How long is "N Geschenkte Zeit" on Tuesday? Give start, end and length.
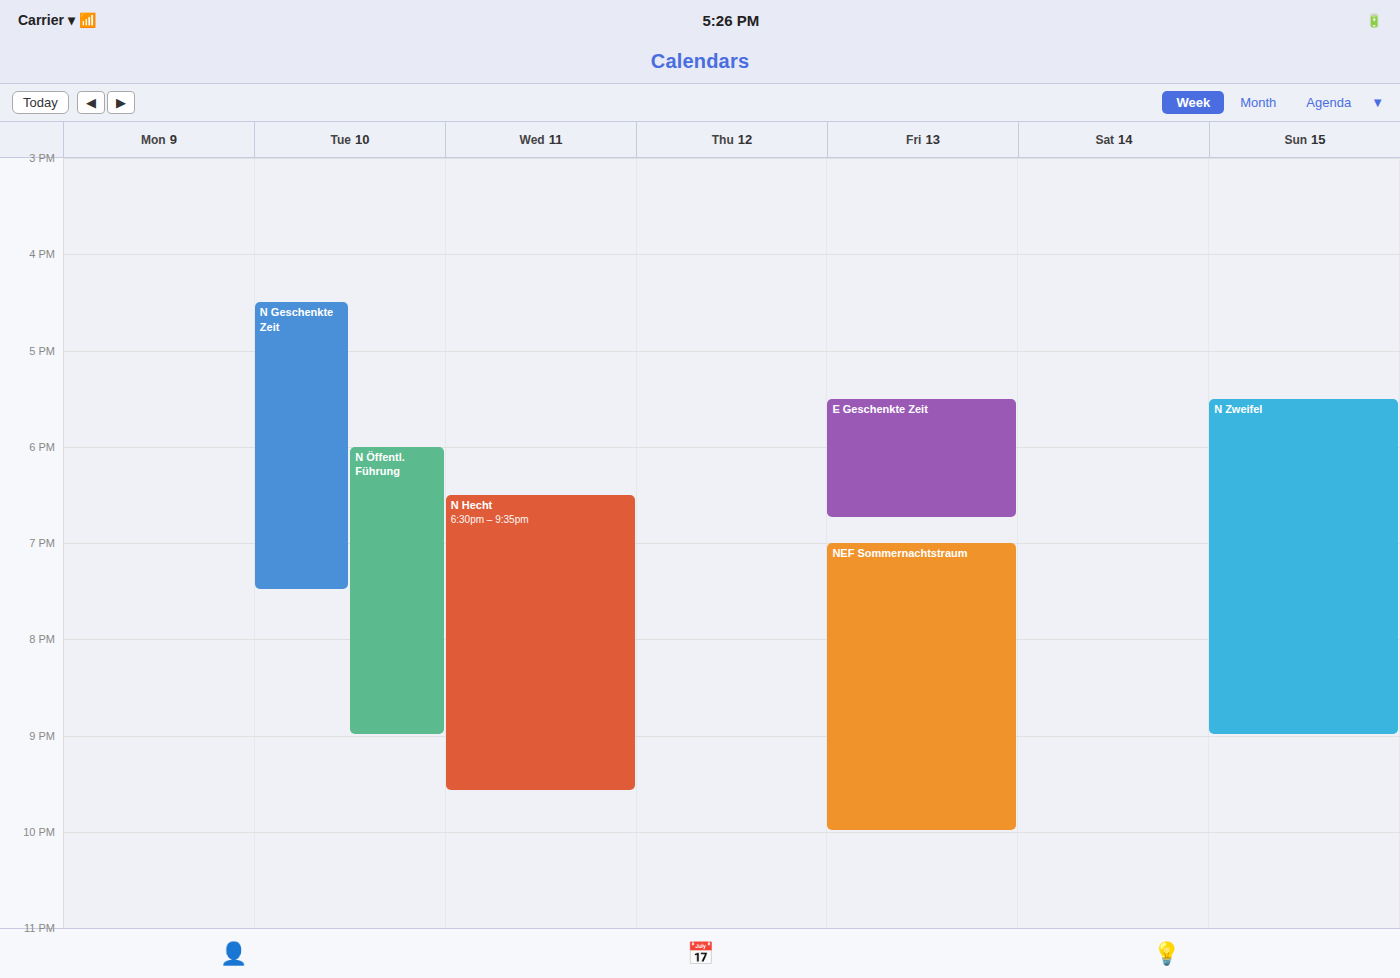
4:30 PM to 7:30 PM, 3 hours